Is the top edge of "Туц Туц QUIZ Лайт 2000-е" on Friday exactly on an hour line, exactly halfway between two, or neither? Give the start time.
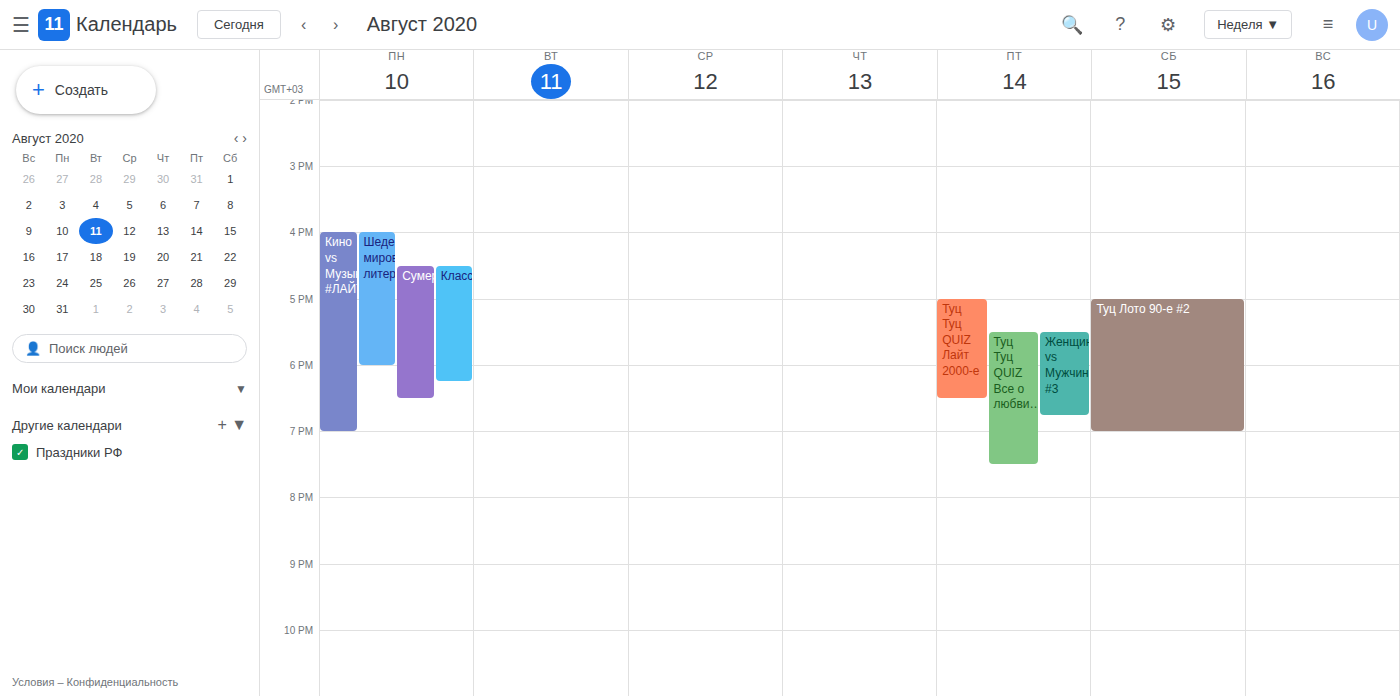
5:00 PM -- exactly on the 5 PM line.